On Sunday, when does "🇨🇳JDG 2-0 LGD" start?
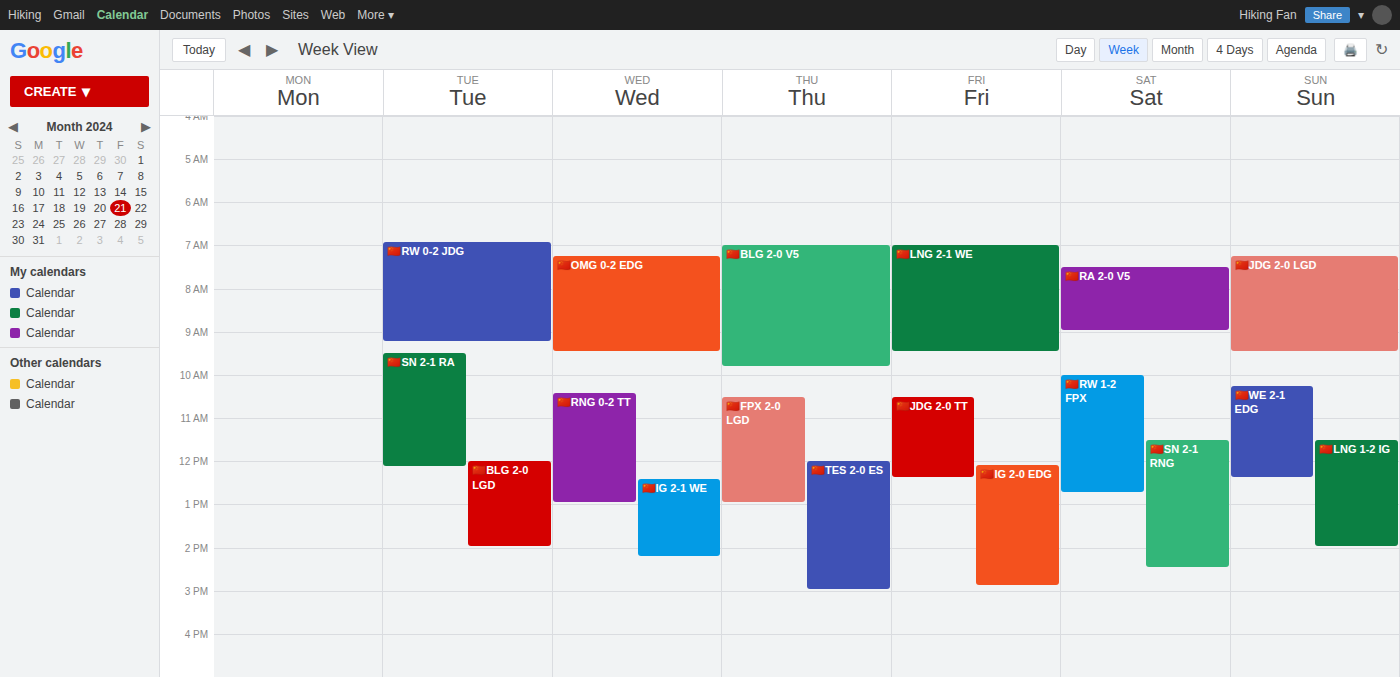
7:15 AM